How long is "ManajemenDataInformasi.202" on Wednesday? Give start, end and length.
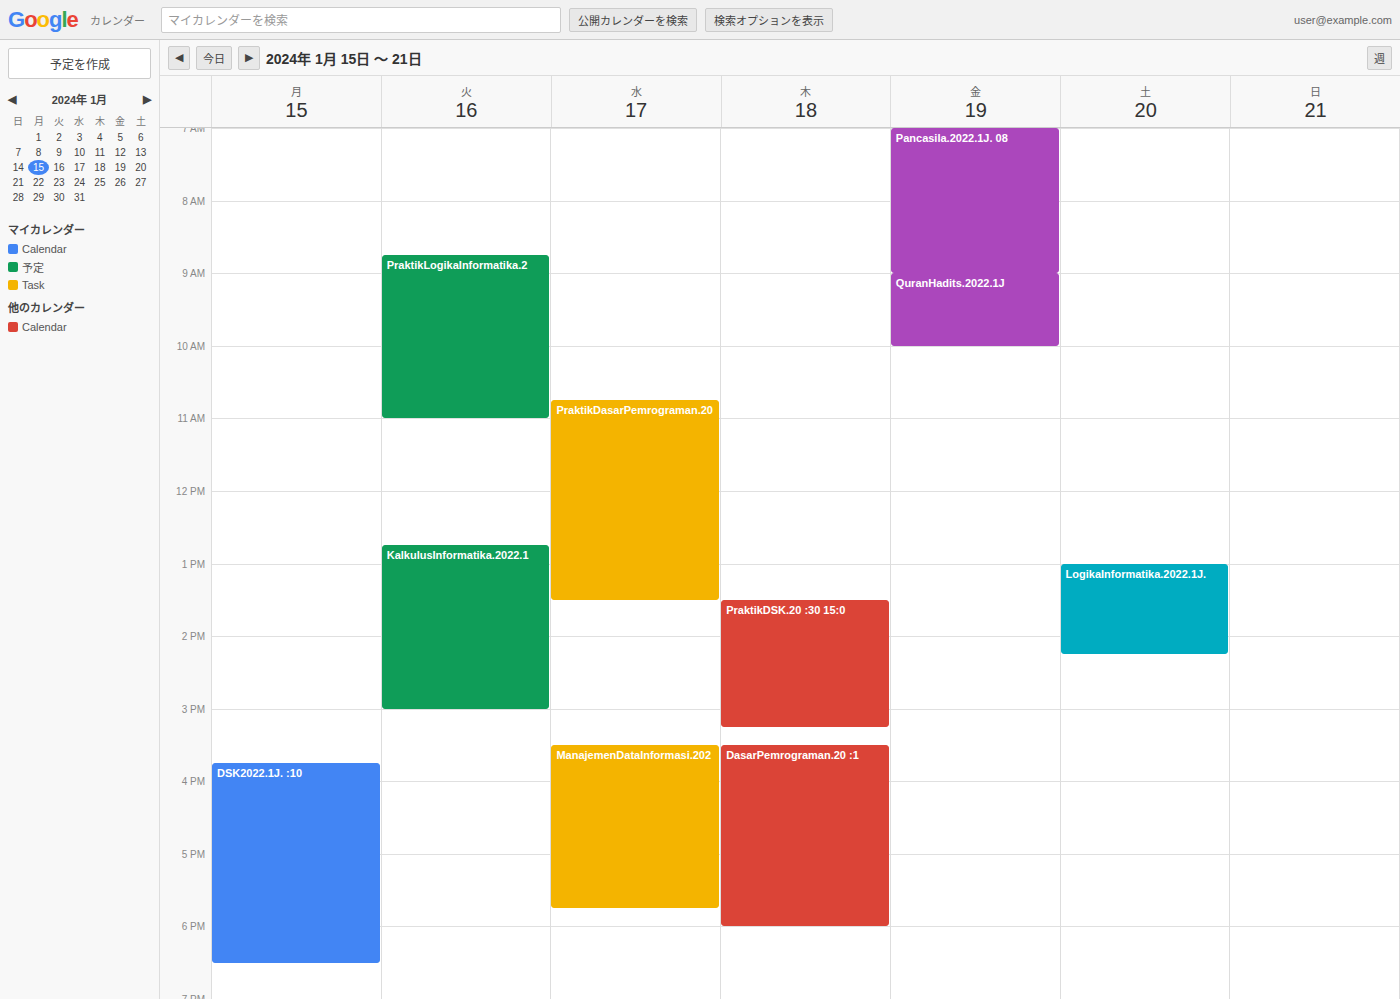
3:30 PM to 5:45 PM, 2 hours 15 minutes